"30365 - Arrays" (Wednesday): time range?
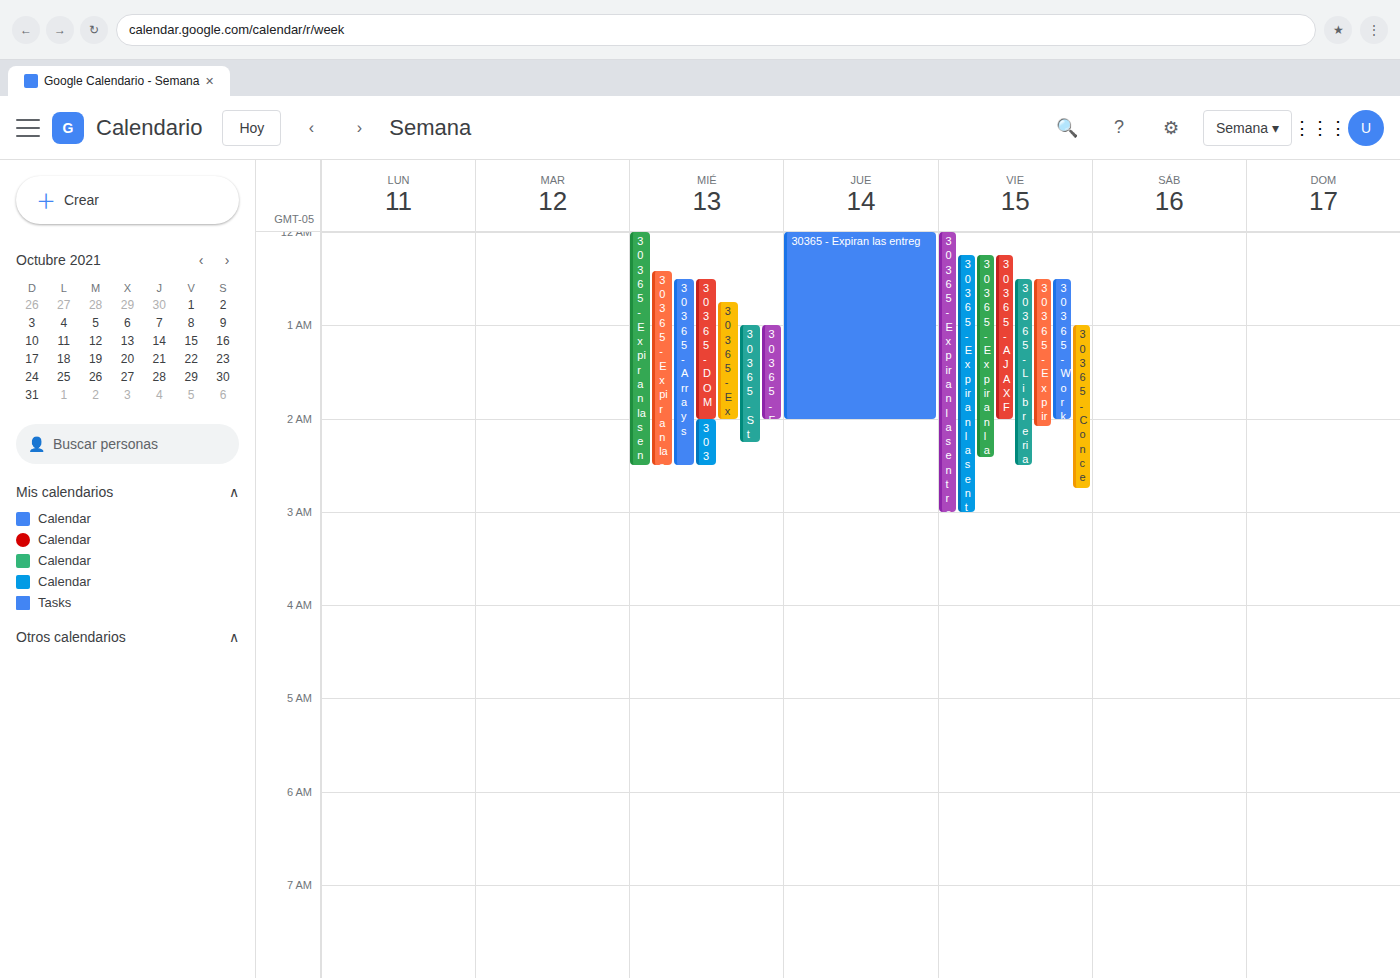
00:30 to 02:30